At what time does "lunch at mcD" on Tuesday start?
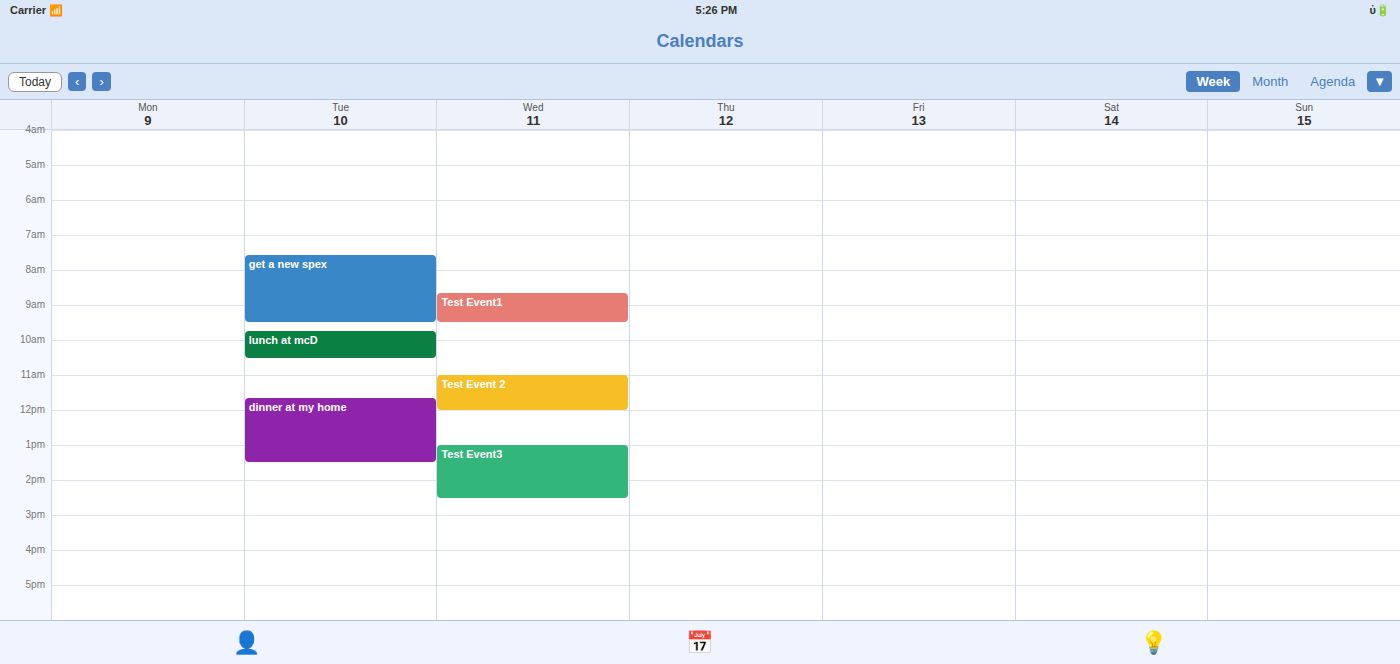
9:45 AM